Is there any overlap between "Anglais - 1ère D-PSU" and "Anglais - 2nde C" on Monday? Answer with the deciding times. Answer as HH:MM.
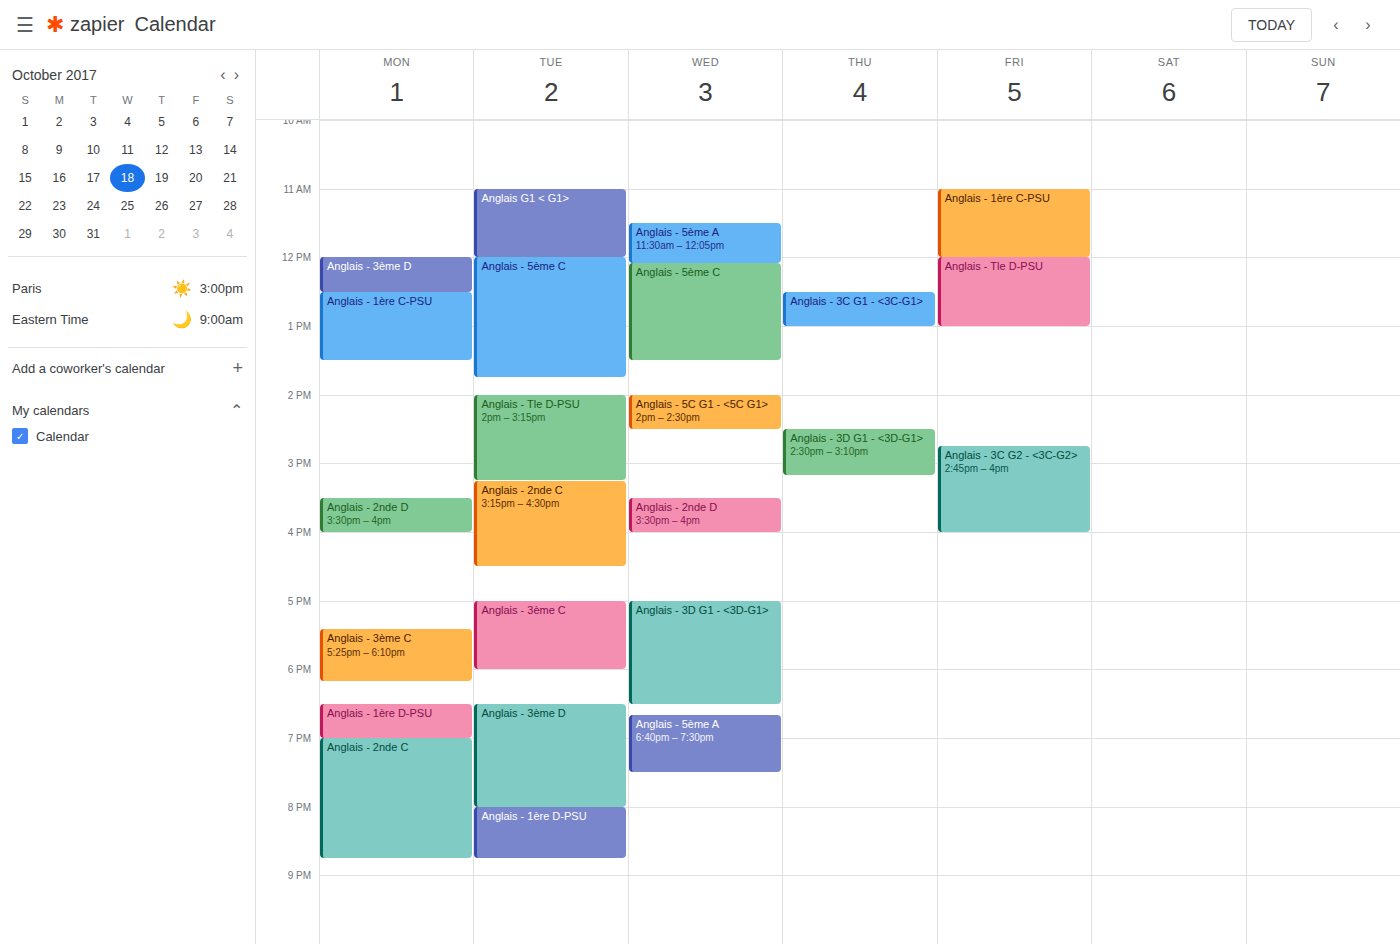
"Anglais - 1ère D-PSU" ends at 19:00, exactly when "Anglais - 2nde C" starts -- they touch but do not overlap.